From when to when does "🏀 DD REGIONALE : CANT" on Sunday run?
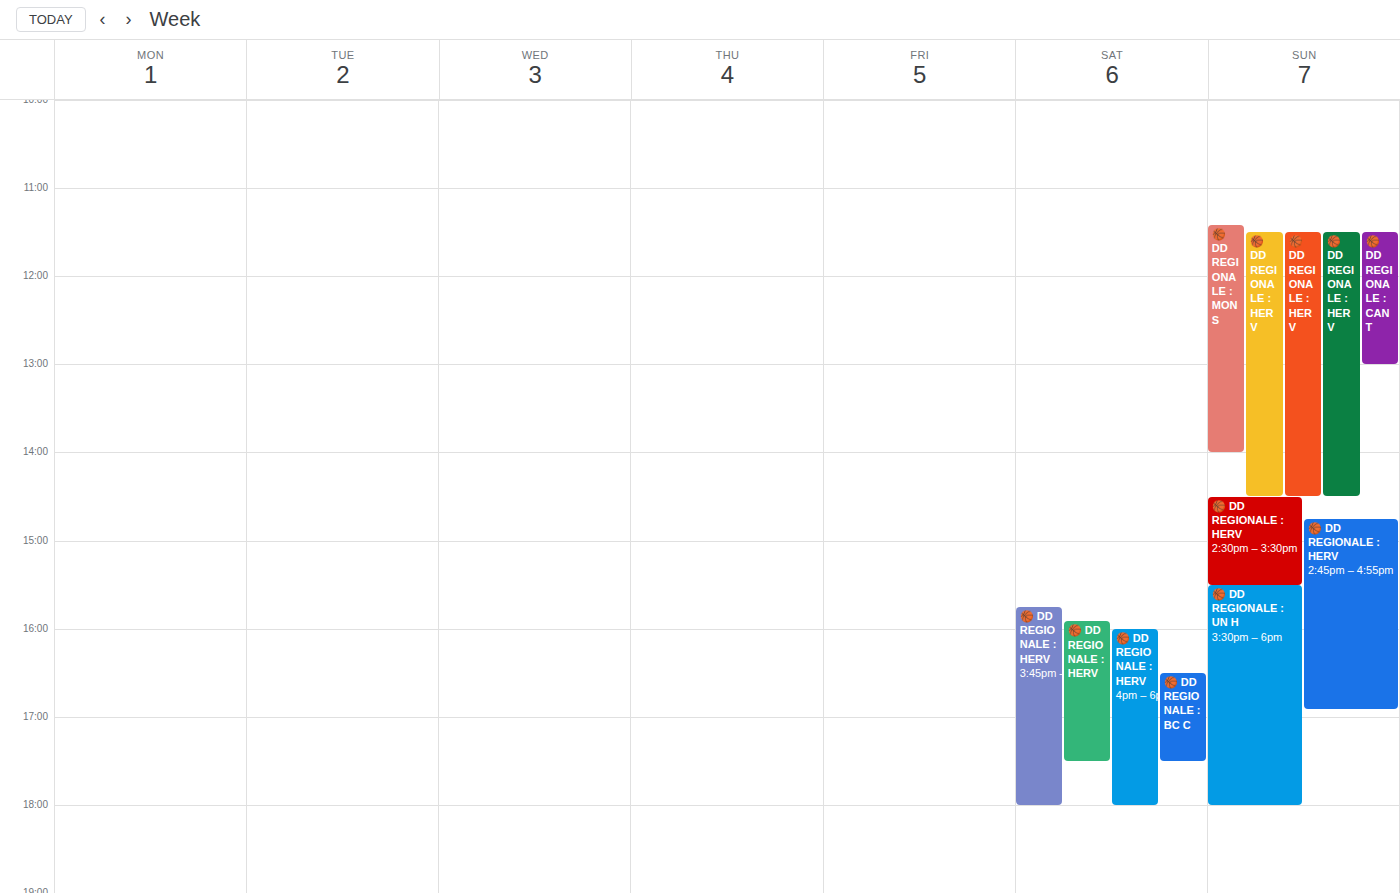
11:30 to 13:00